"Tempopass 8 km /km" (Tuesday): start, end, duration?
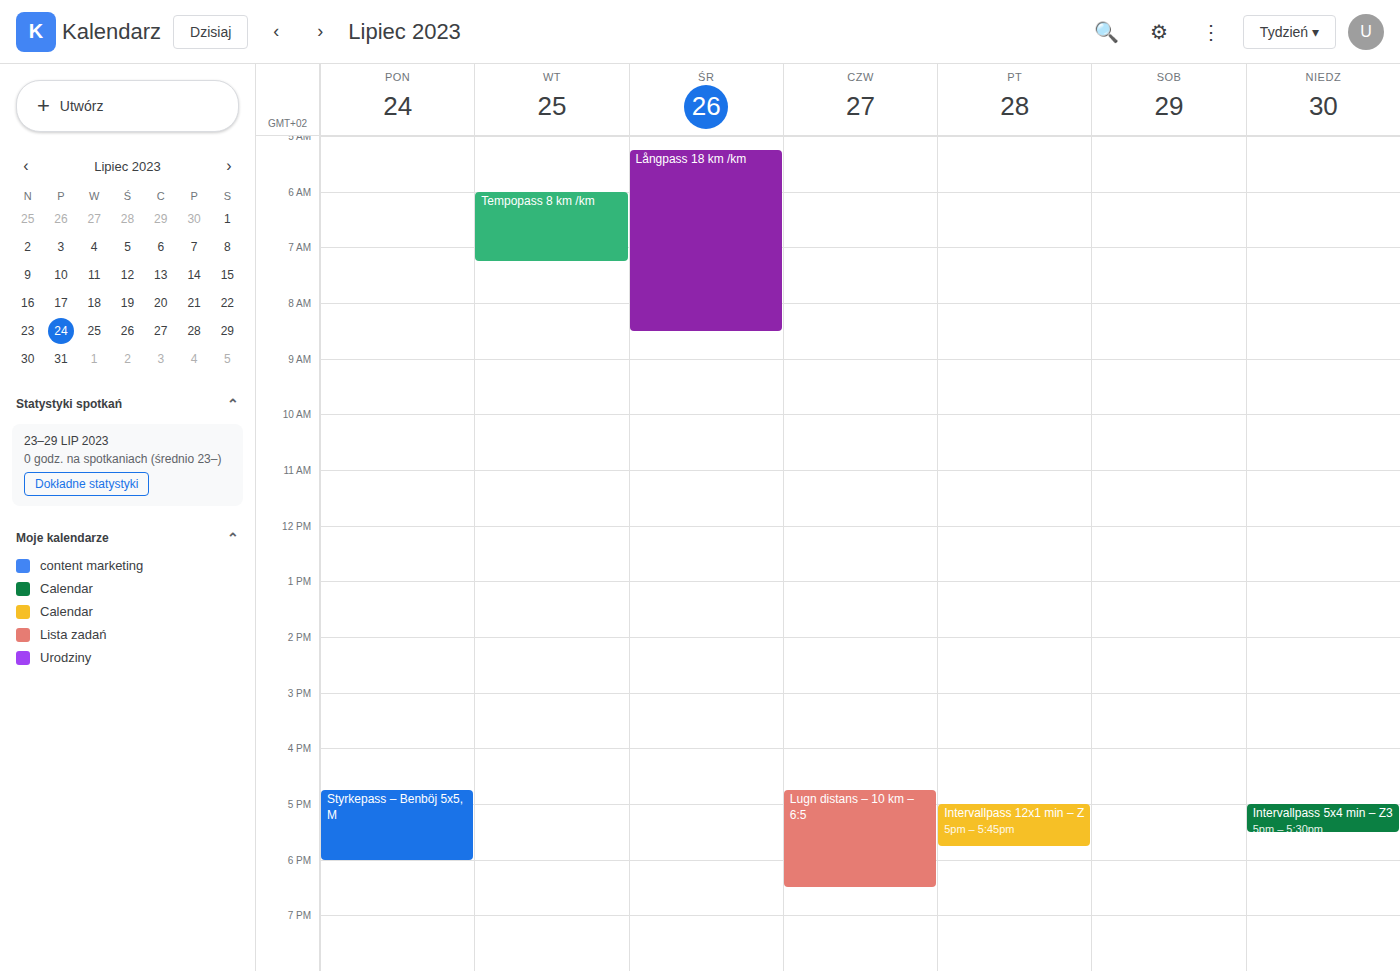
6:00 AM to 7:15 AM, 1 hour 15 minutes